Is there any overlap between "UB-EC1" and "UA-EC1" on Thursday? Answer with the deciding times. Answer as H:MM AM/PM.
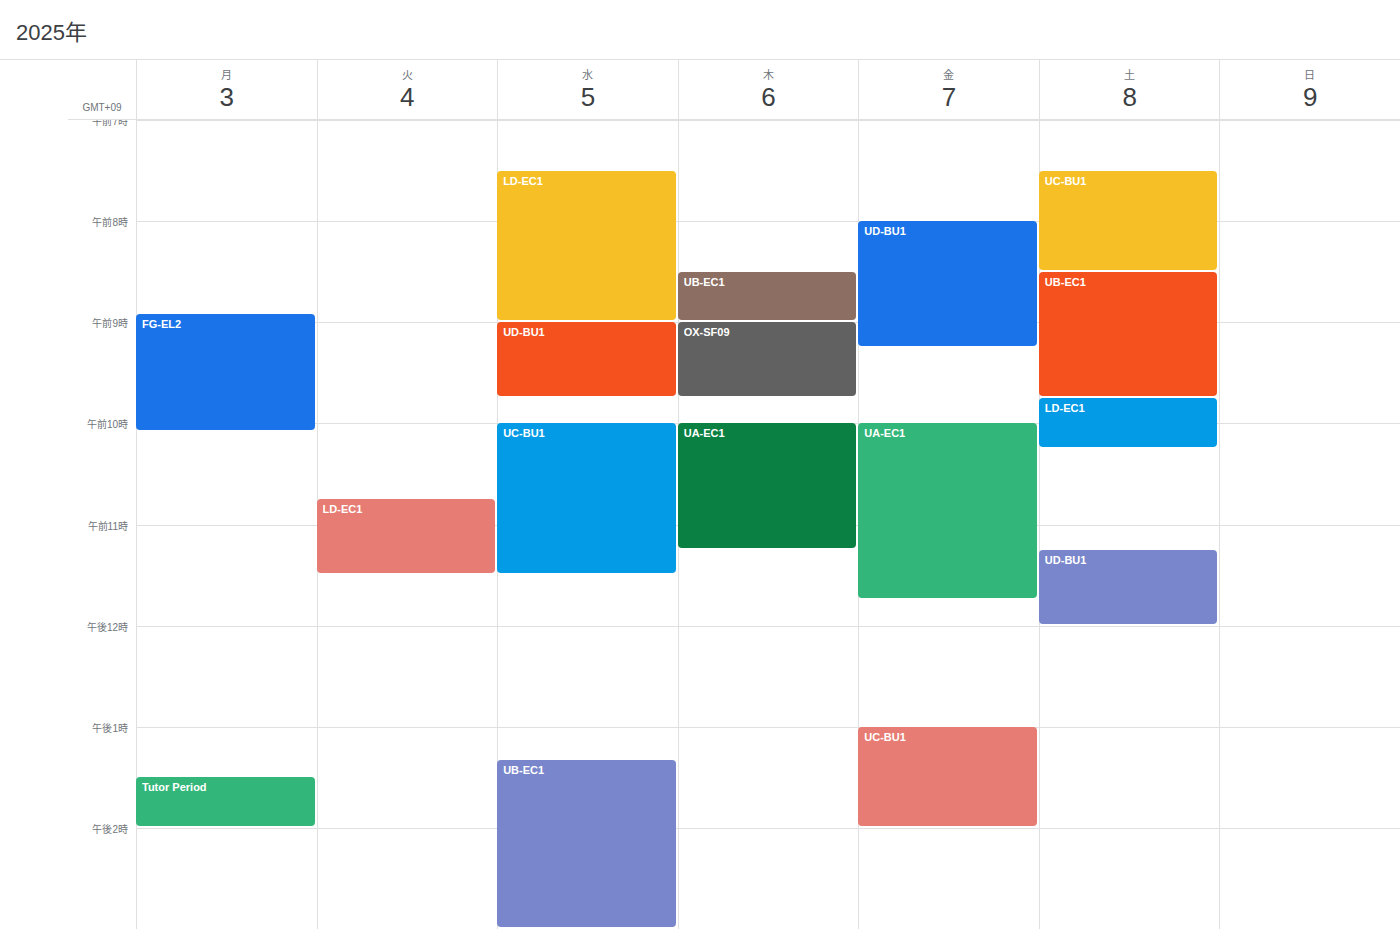
"UB-EC1" ends at 9:00 AM and "UA-EC1" starts at 10:00 AM -- no overlap.